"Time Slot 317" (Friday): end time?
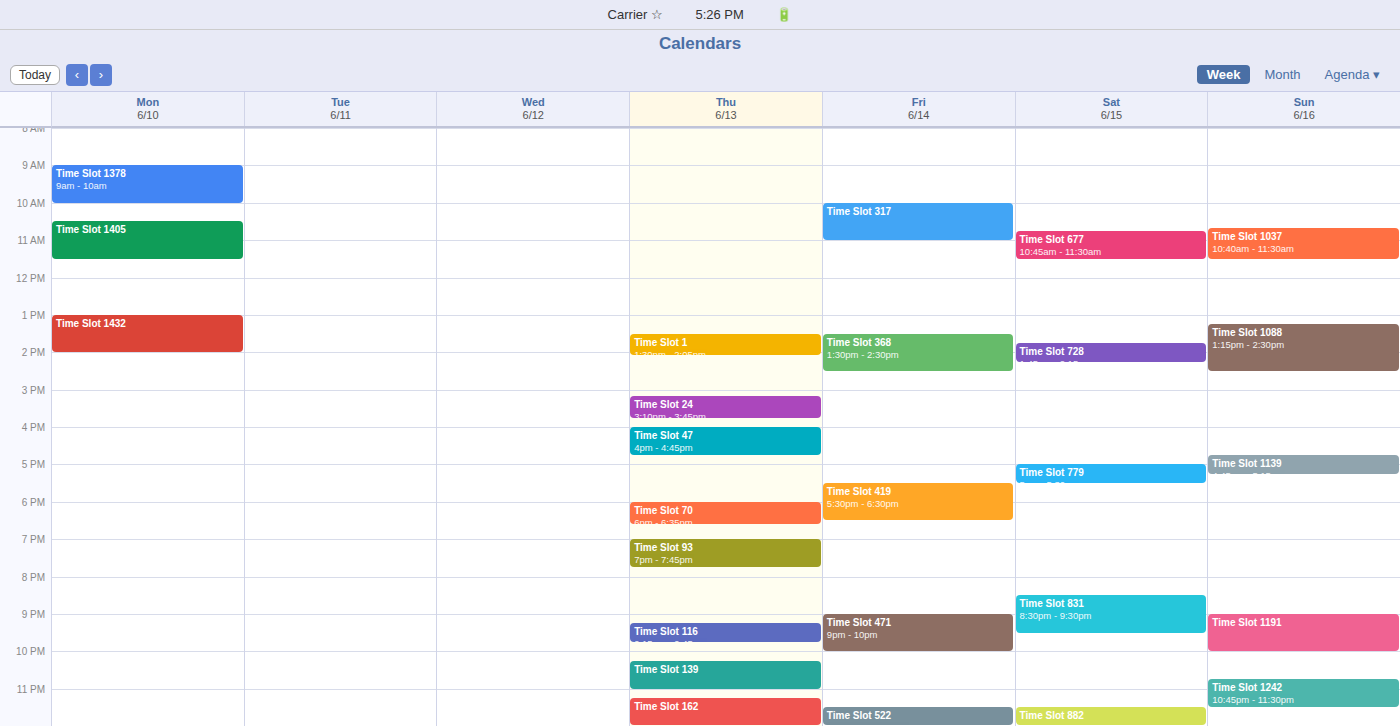
11:00